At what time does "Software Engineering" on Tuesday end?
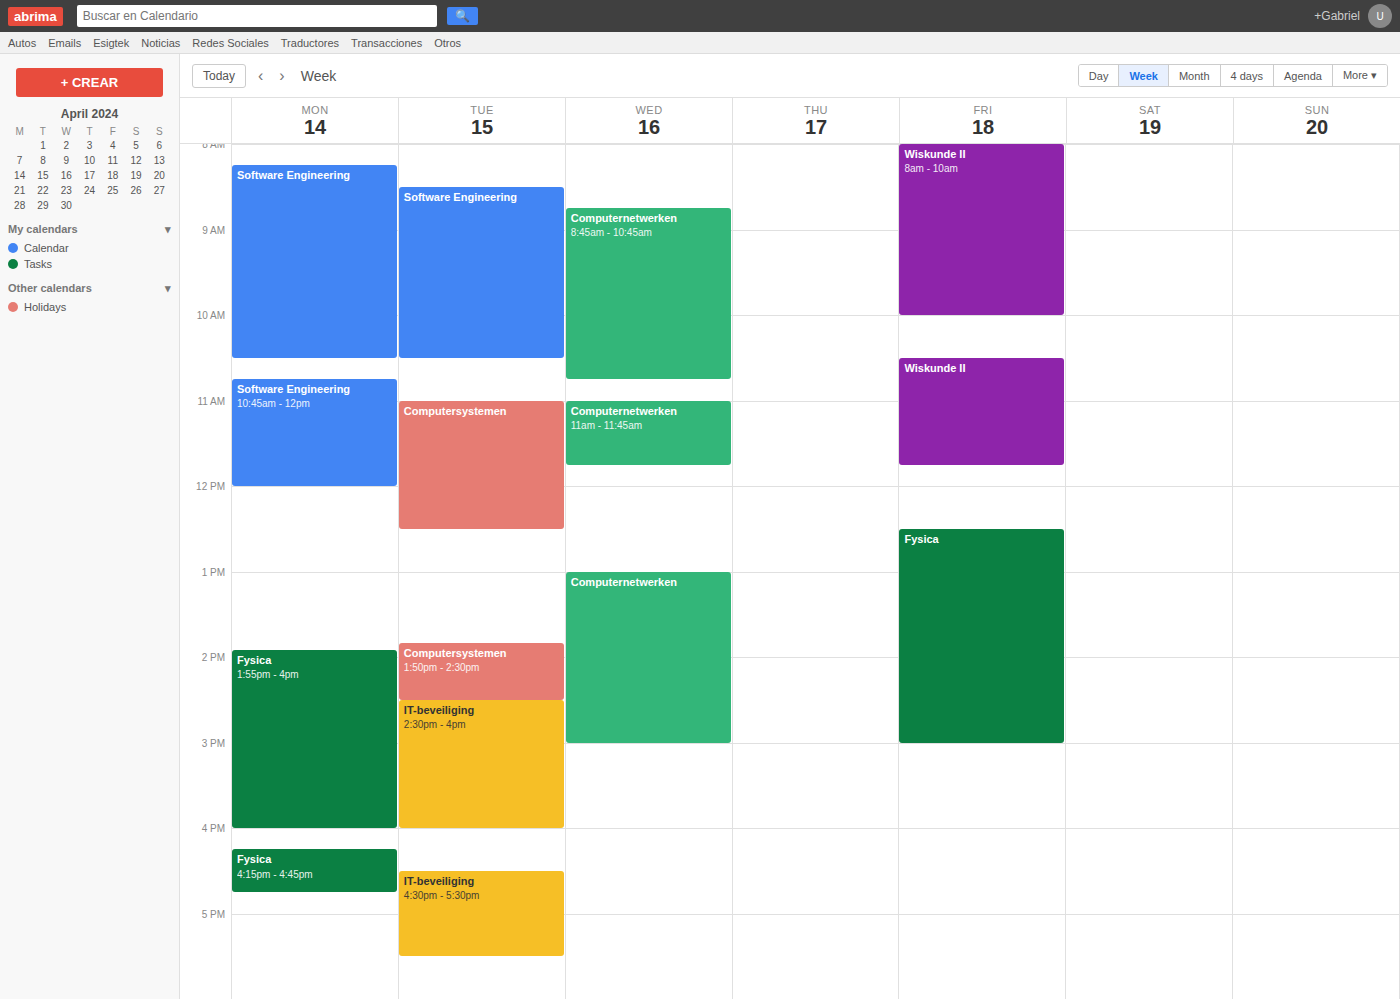
10:30 AM